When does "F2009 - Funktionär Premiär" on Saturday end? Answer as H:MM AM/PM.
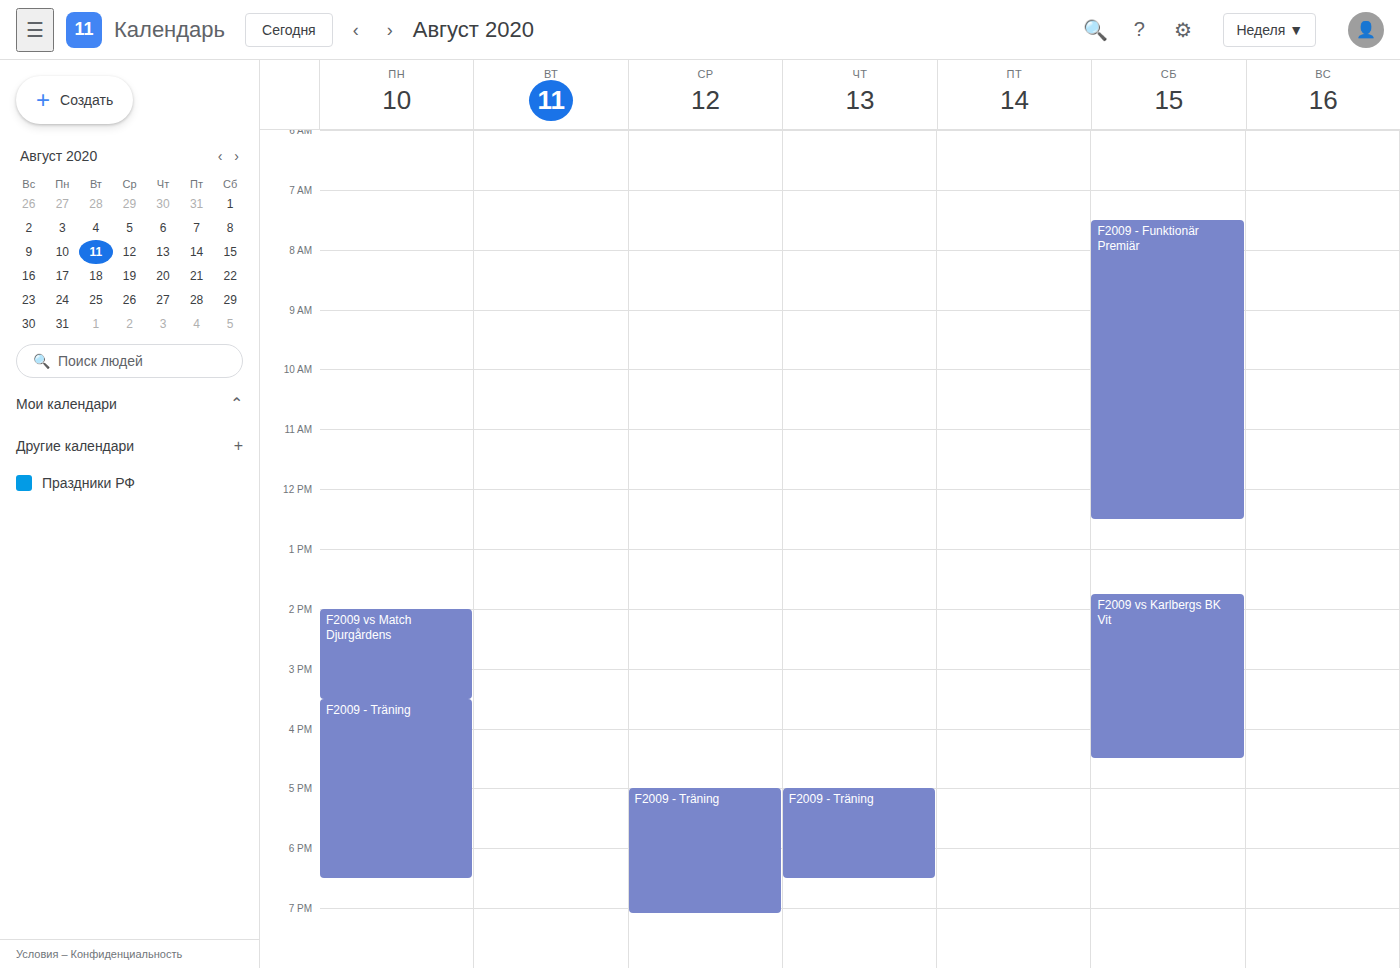
12:30 PM